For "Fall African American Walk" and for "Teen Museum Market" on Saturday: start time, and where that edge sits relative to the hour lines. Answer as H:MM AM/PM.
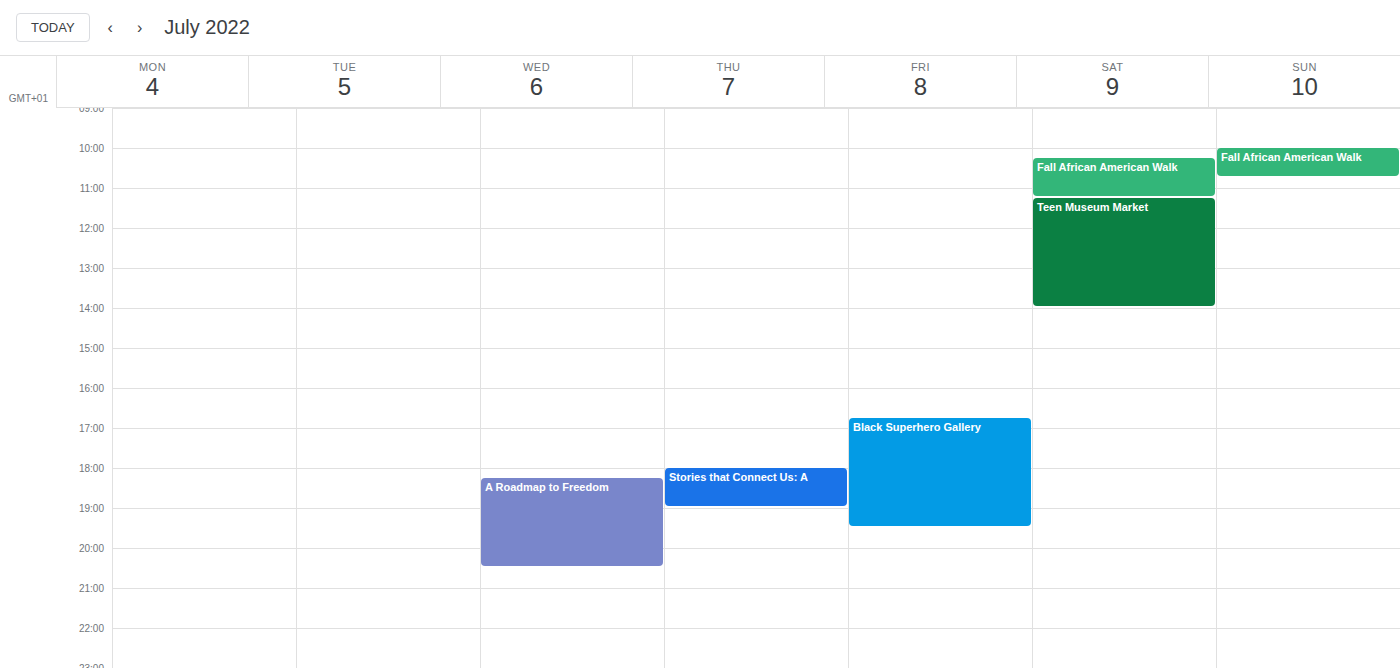
"Fall African American Walk": 10:15 AM, neither: a quarter of the way from the 10 AM line to the 11 AM line. "Teen Museum Market": 11:15 AM, neither: a quarter of the way from the 11 AM line to the 12 PM line.